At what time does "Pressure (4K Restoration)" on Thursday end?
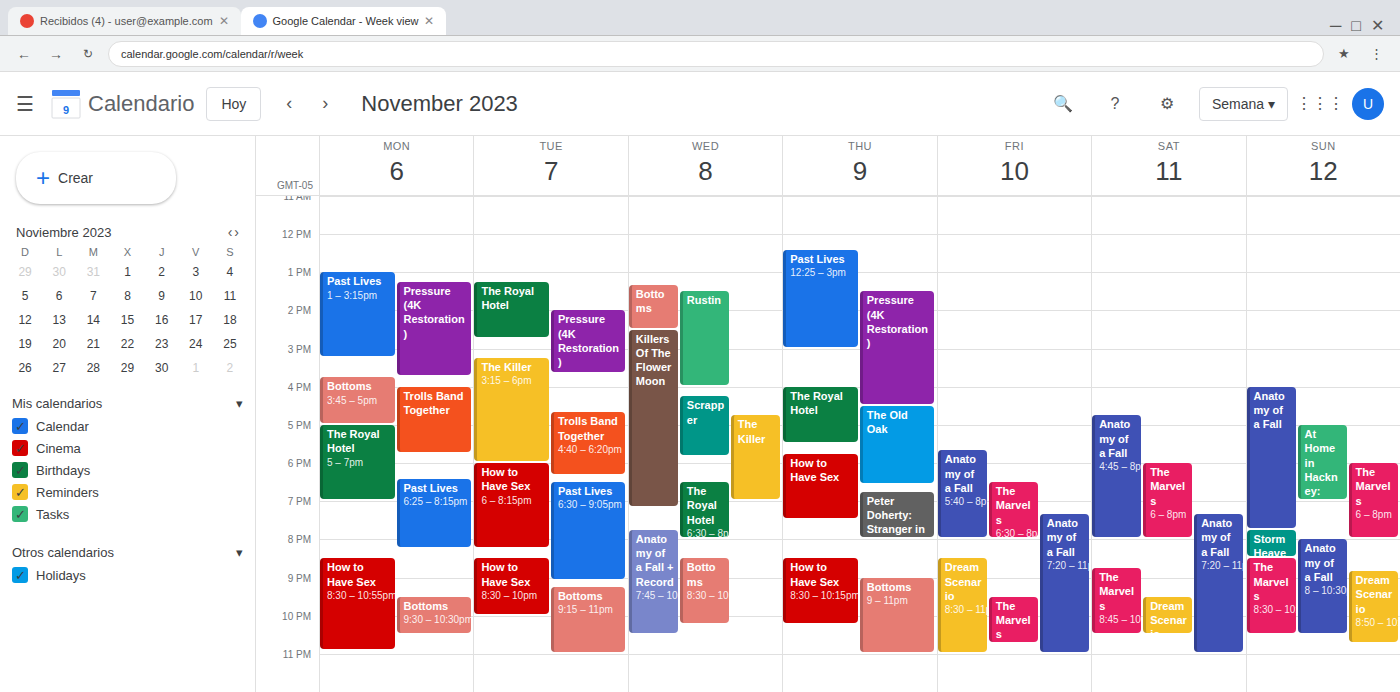
4:30 PM